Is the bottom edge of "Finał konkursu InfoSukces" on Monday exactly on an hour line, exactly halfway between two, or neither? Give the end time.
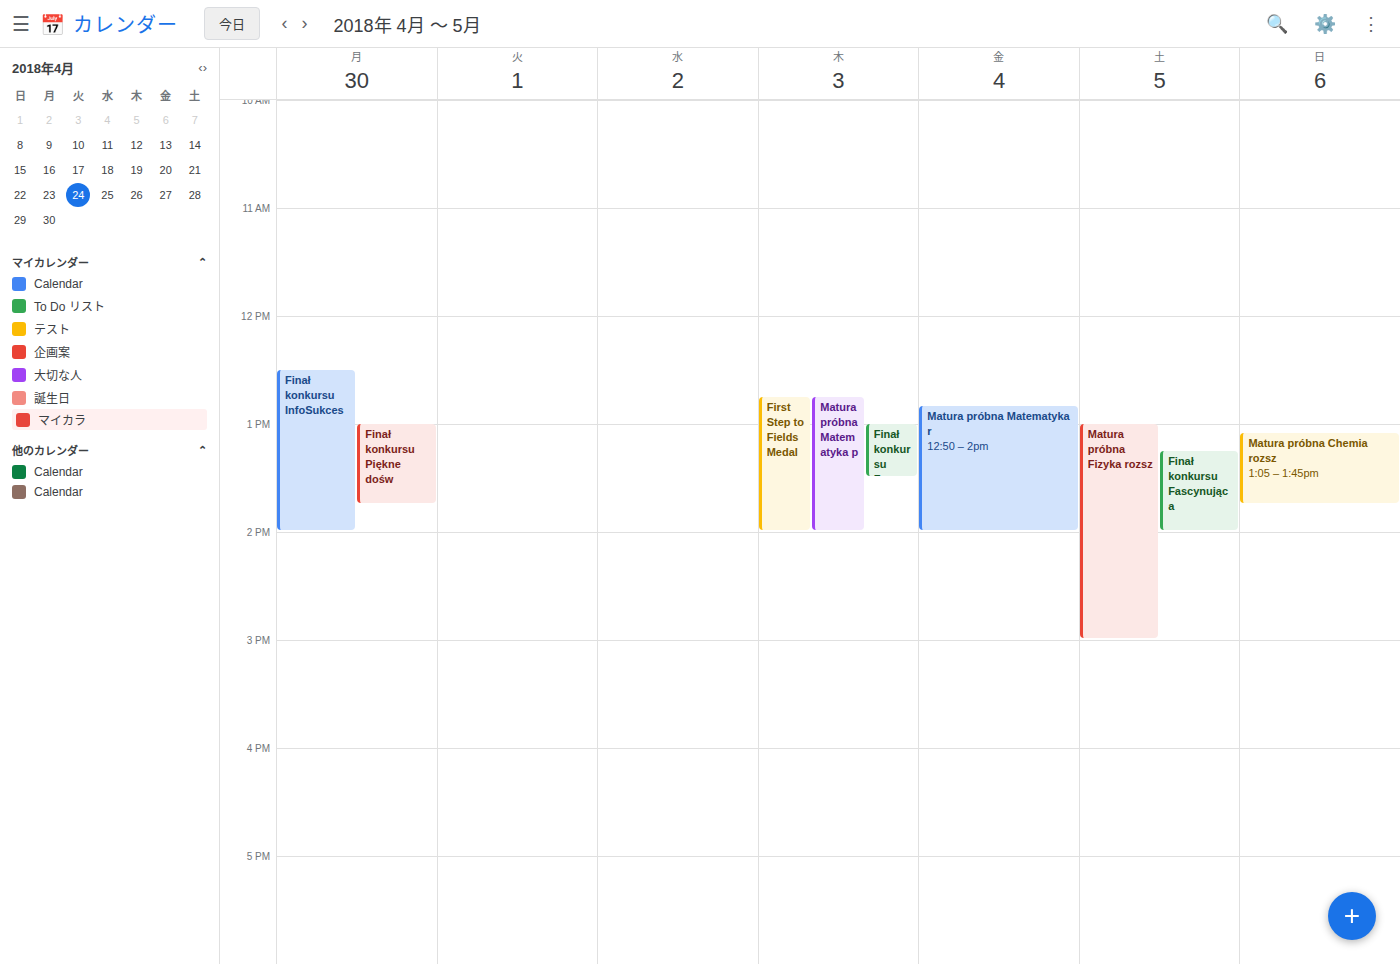
2:00 PM -- exactly on the 2 PM line.